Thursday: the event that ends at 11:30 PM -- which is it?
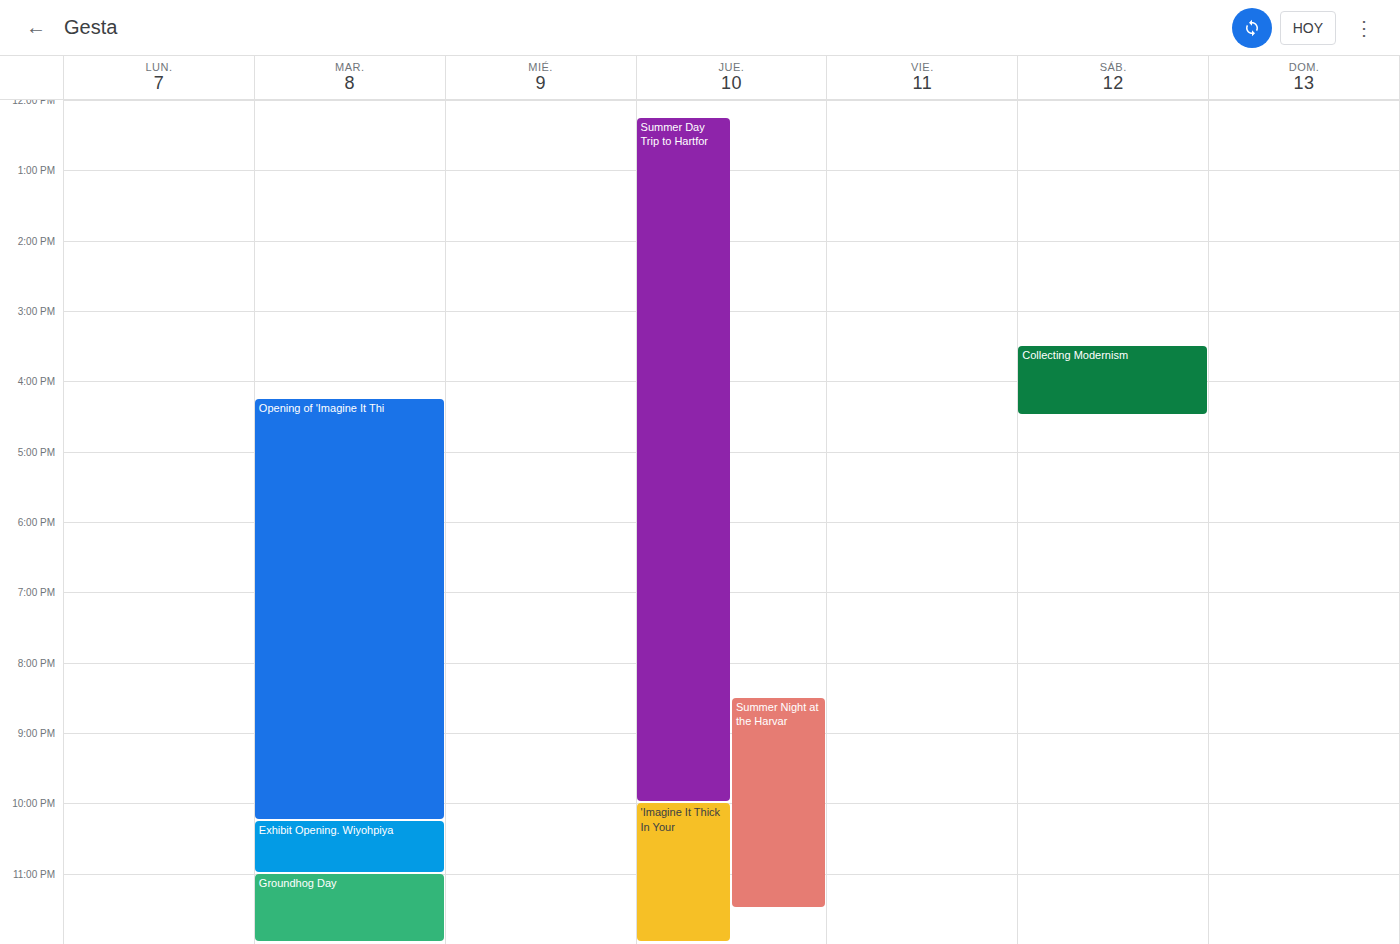
"Summer Night at the Harvar"